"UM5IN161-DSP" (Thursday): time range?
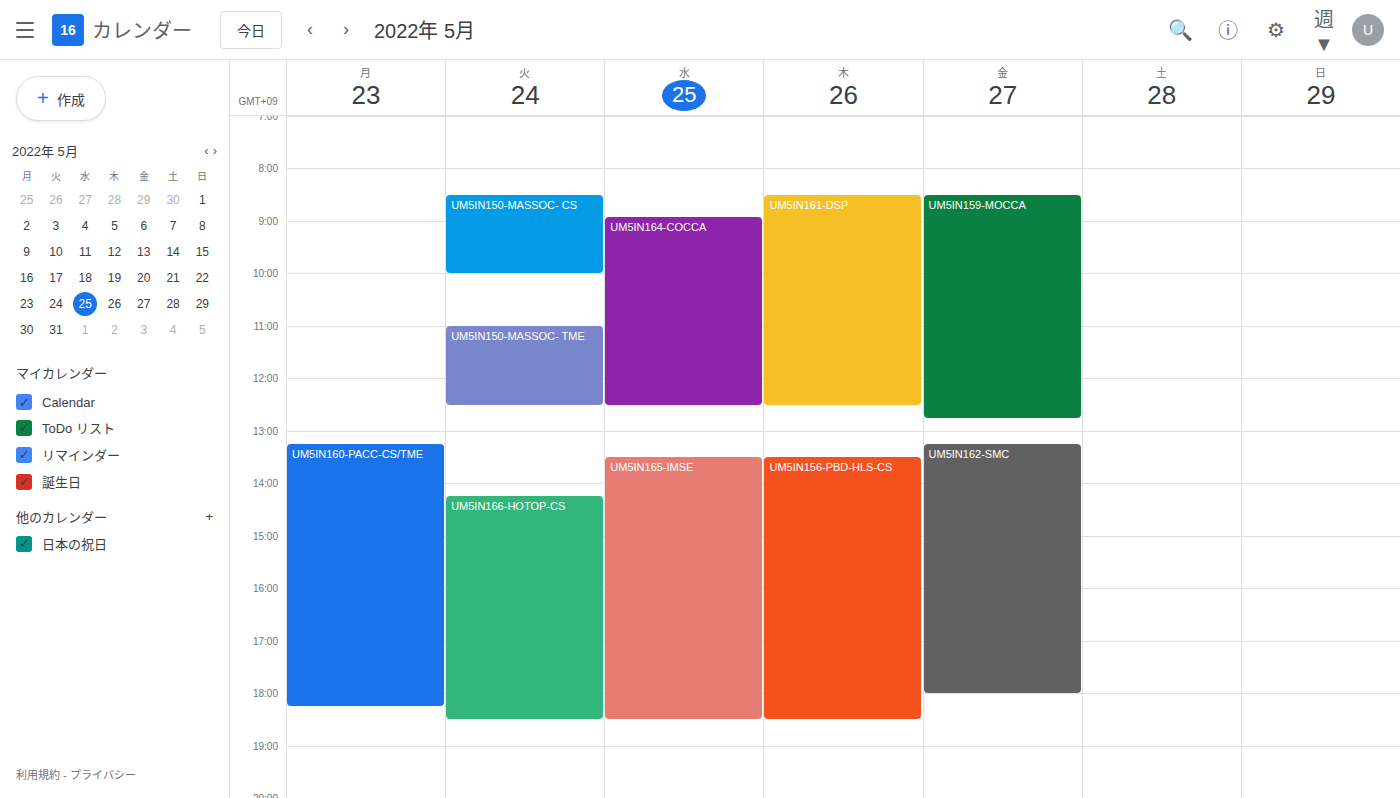
08:30 to 12:30